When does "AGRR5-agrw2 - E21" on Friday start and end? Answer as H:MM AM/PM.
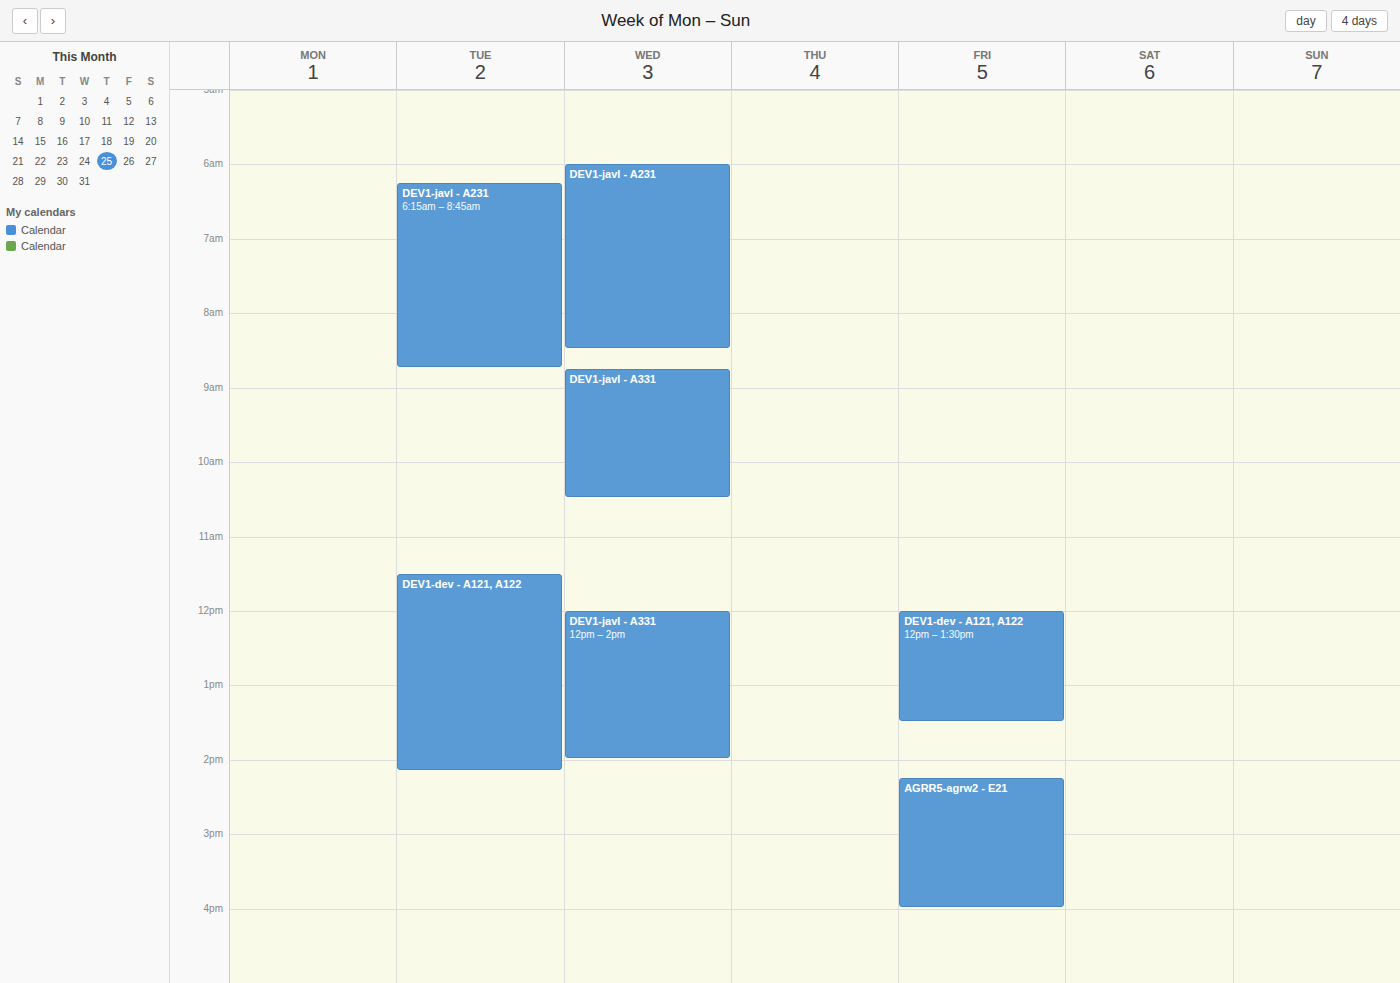
2:15 PM to 4:00 PM